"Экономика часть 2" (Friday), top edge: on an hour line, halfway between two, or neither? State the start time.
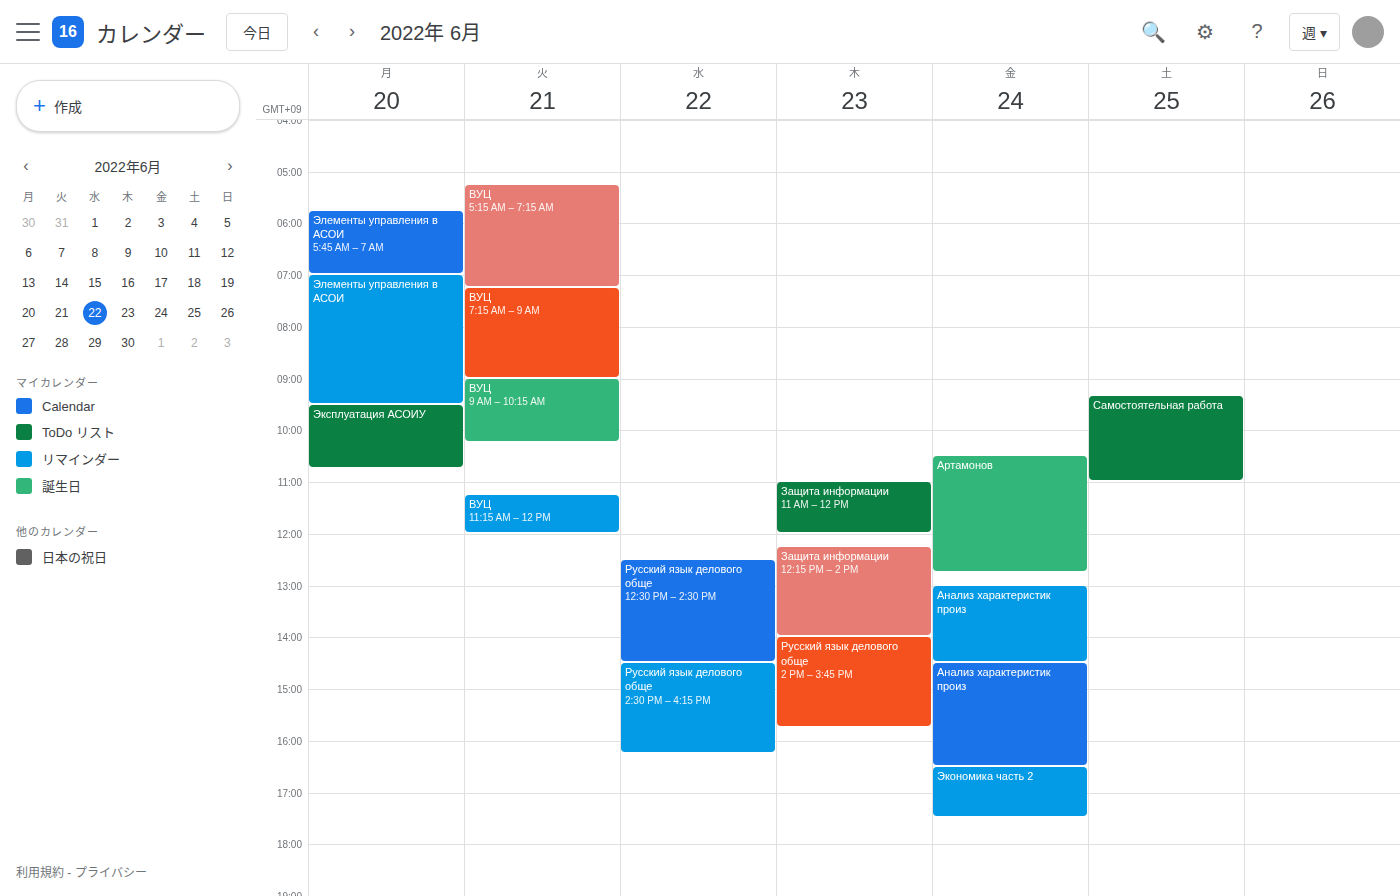
4:30 PM -- halfway between the 4 PM and 5 PM lines.